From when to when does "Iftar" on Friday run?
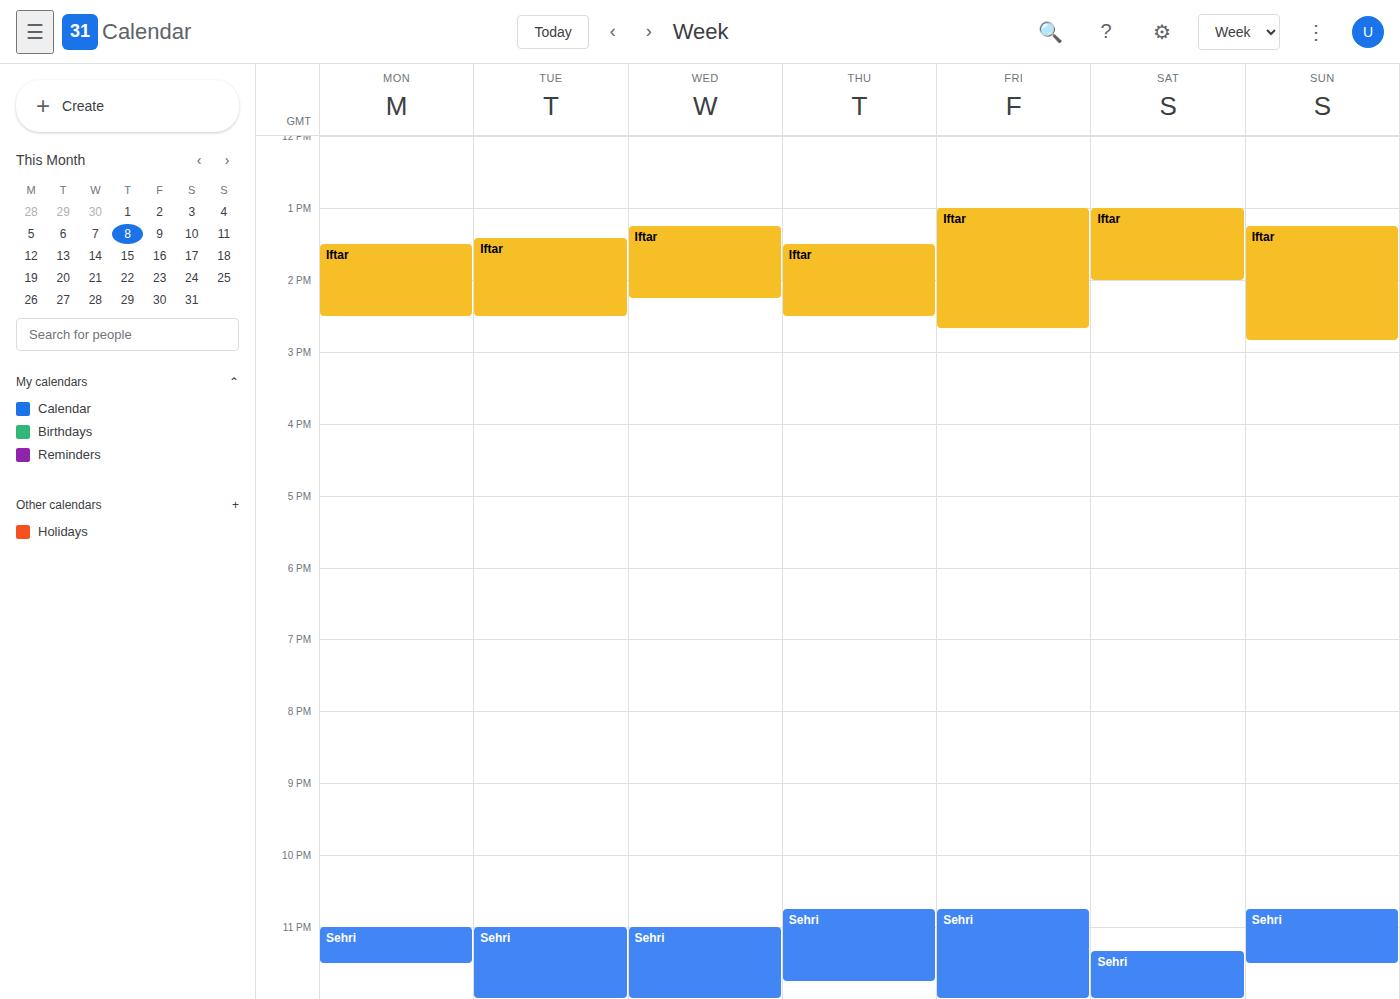
1:00 PM to 2:40 PM